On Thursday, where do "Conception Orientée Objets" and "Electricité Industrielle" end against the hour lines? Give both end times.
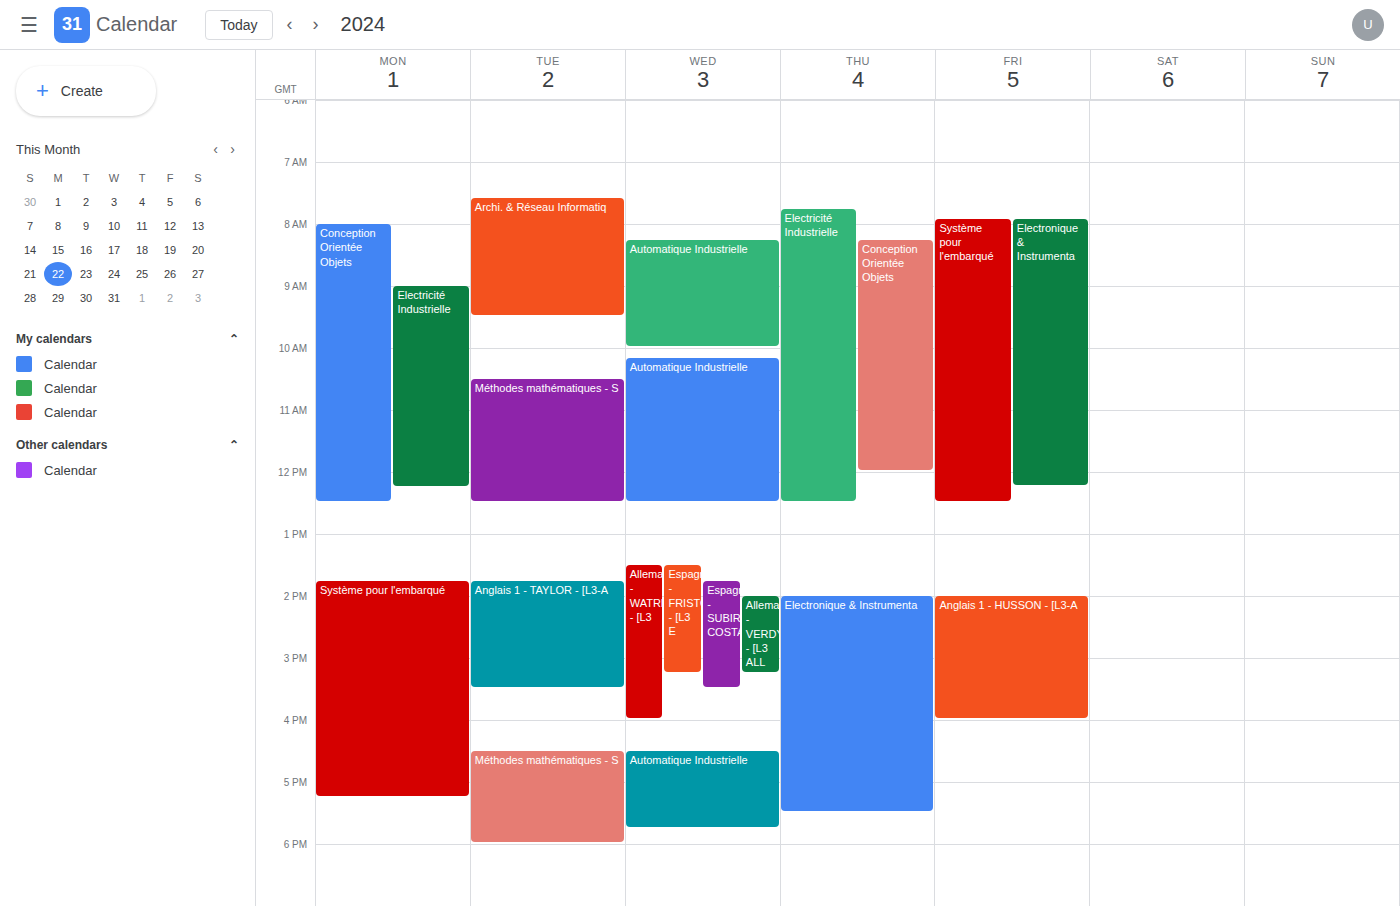
"Conception Orientée Objets": 12:00 PM, exactly on the 12 PM line. "Electricité Industrielle": 12:30 PM, halfway between the 12 PM and 1 PM lines.